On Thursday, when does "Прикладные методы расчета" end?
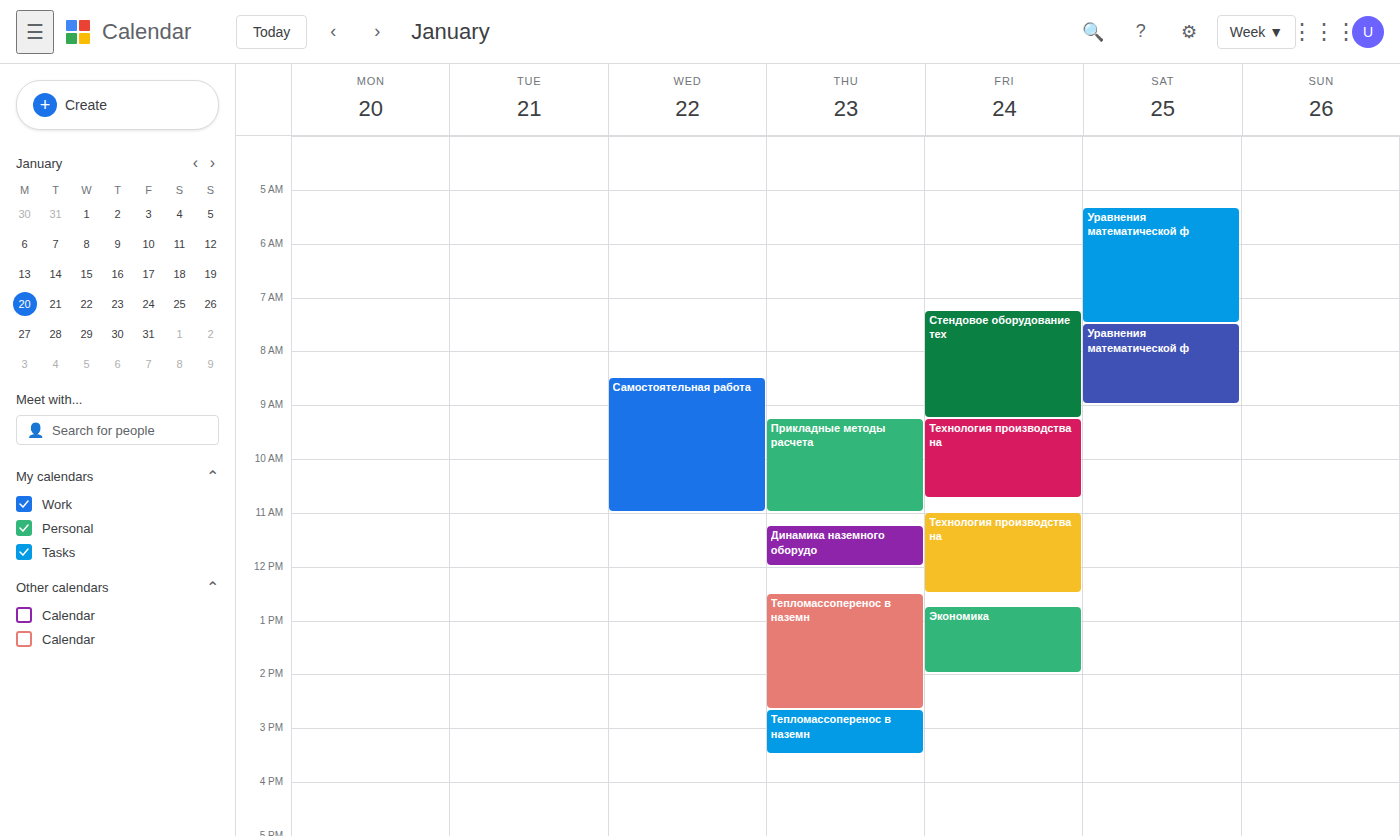
11:00 AM